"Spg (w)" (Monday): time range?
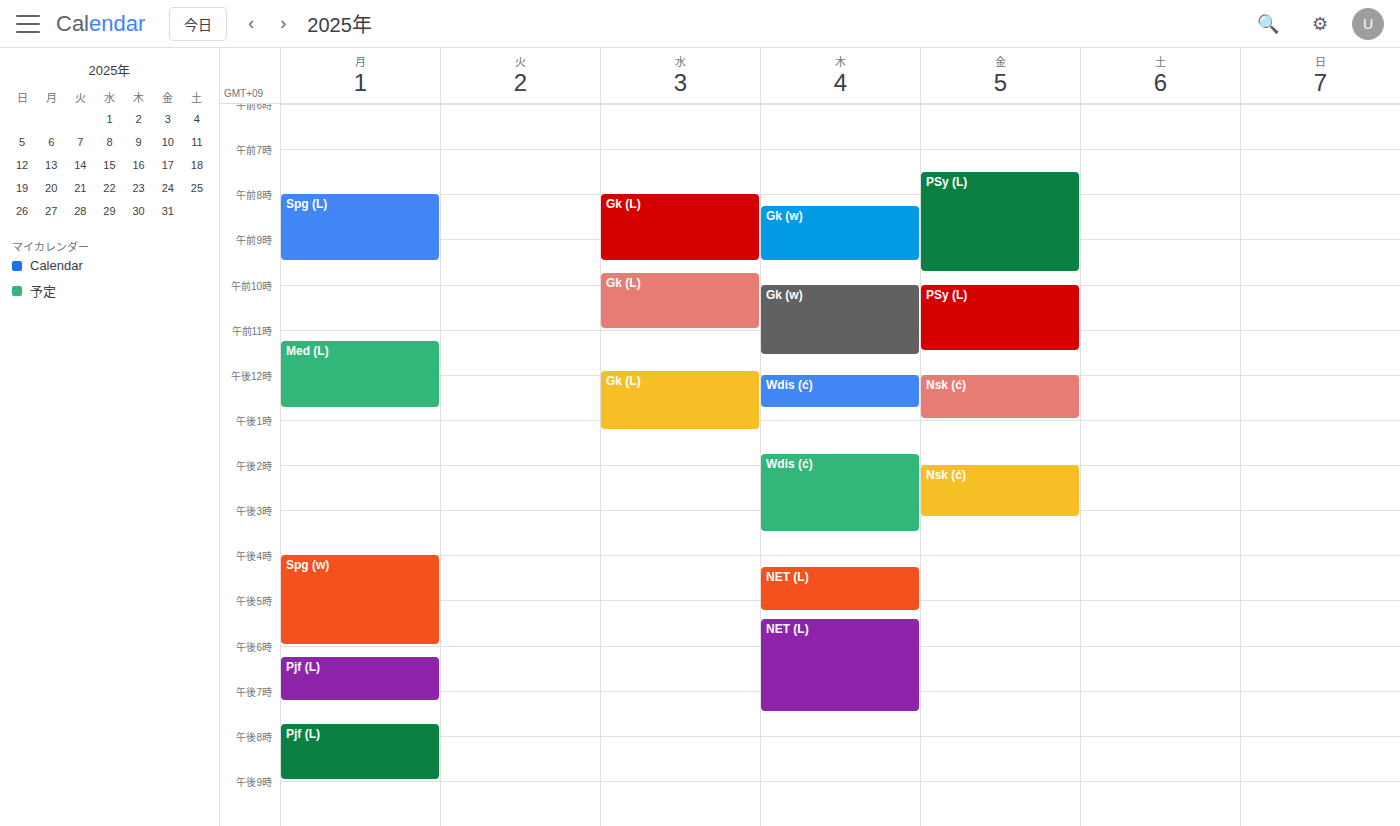
16:00 to 18:00